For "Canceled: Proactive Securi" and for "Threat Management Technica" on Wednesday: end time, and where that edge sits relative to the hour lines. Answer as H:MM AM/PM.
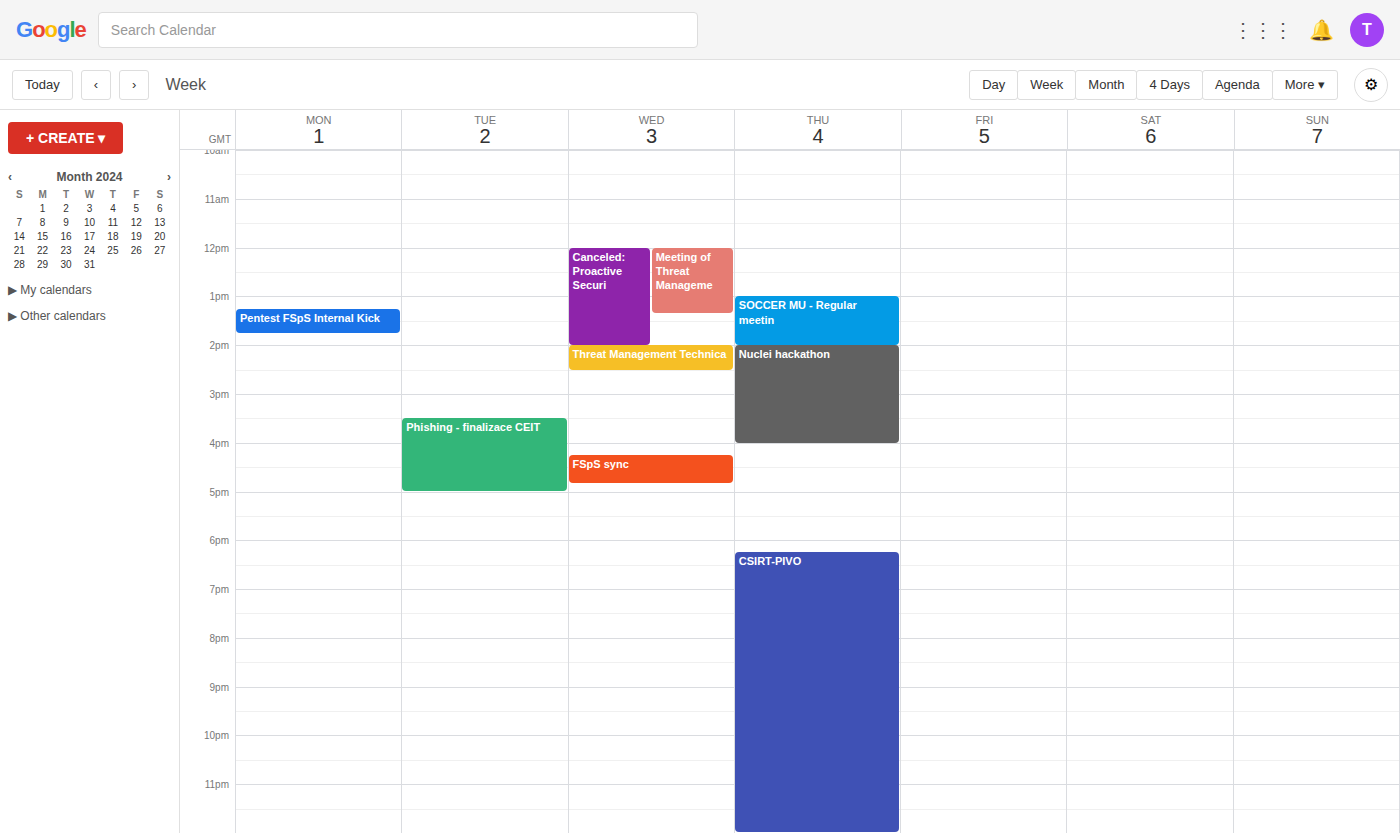
"Canceled: Proactive Securi": 2:00 PM, exactly on the 2 PM line. "Threat Management Technica": 2:30 PM, halfway between the 2 PM and 3 PM lines.